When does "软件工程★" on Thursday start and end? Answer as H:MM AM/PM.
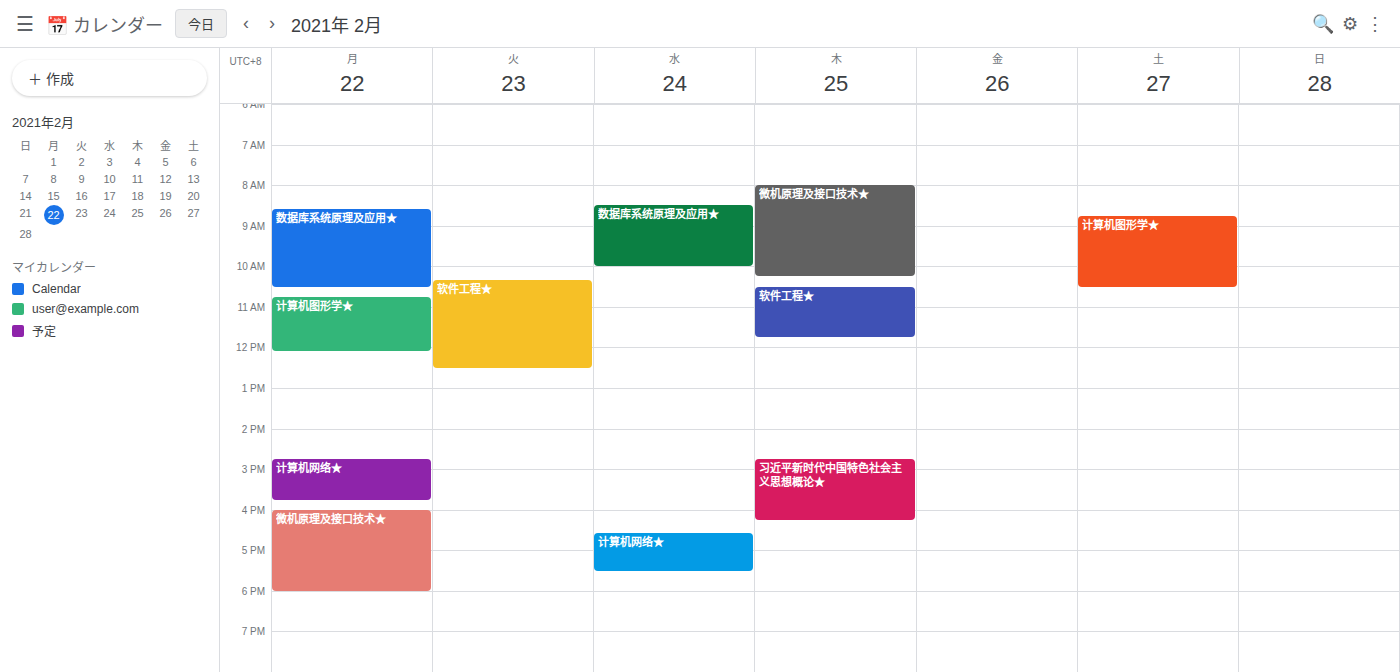
10:30 AM to 11:45 AM